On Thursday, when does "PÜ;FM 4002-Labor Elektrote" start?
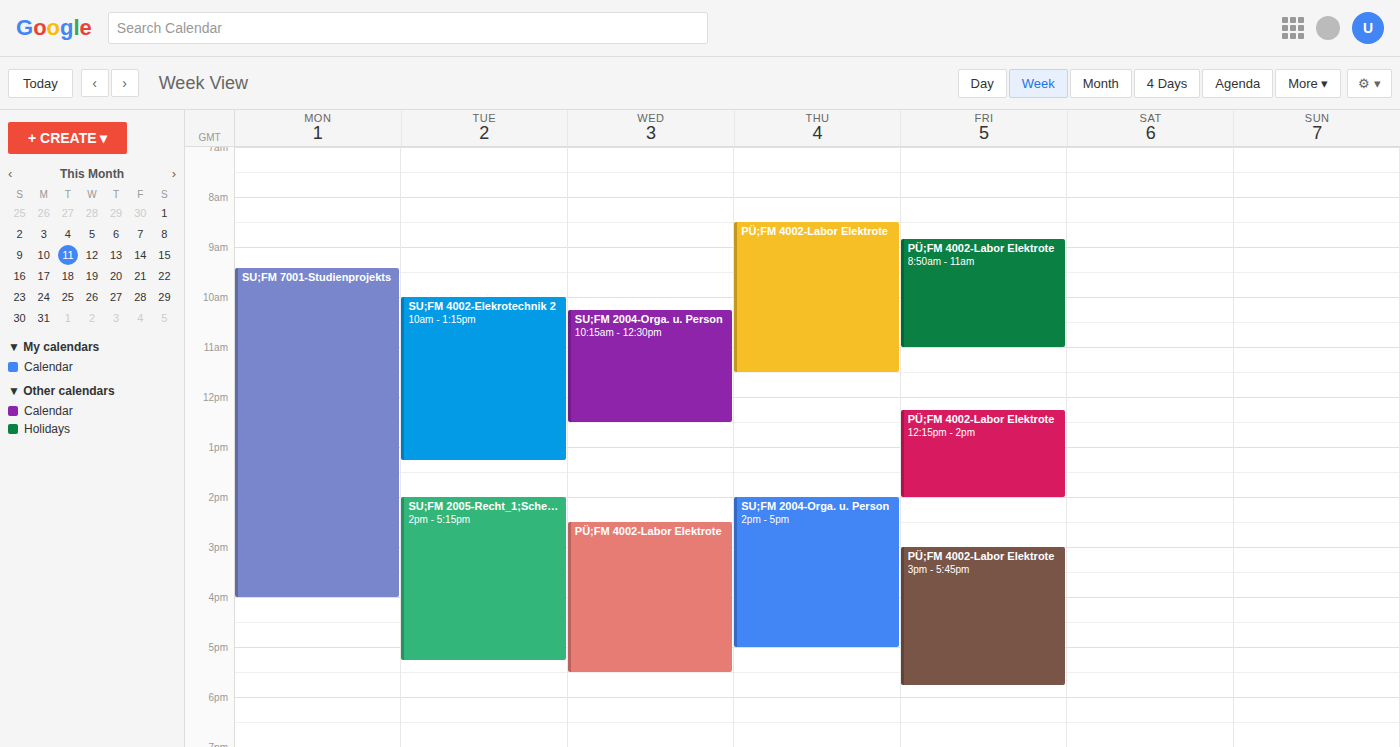
8:30 AM